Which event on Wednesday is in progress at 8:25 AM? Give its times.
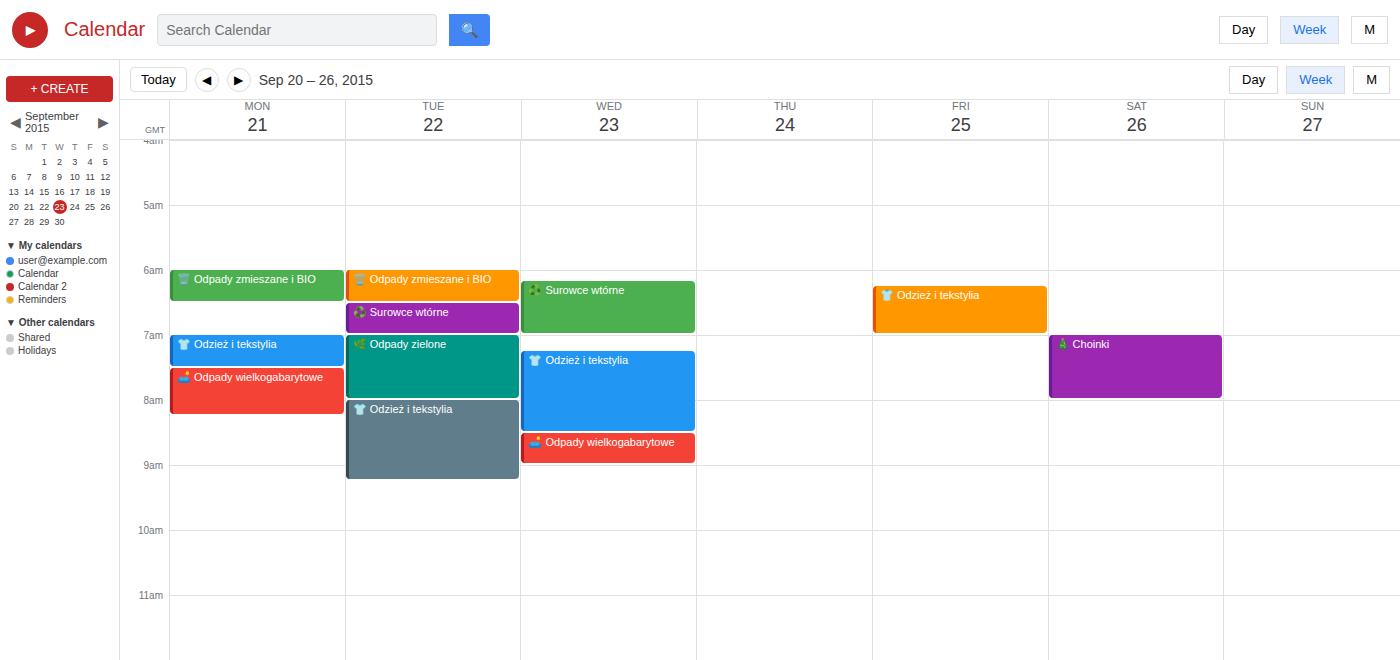
"👕 Odzież i tekstylia", 7:15 AM to 8:30 AM